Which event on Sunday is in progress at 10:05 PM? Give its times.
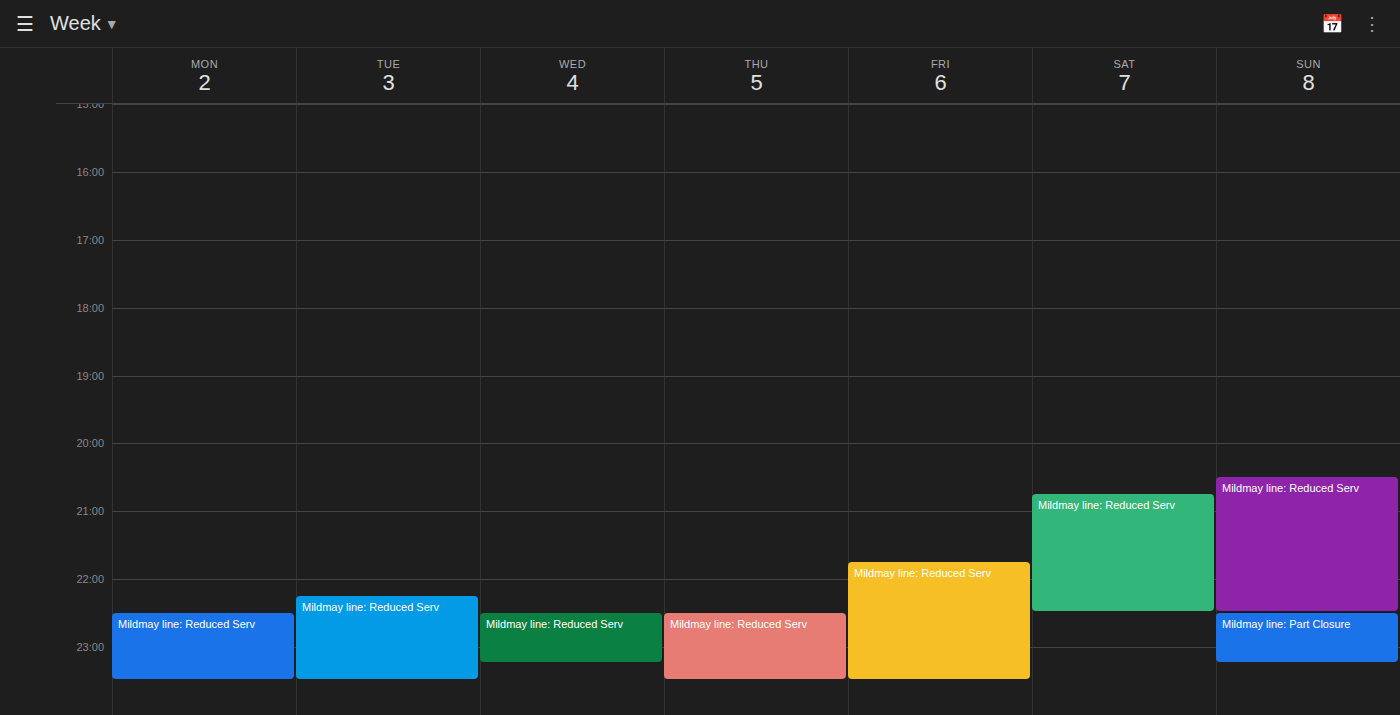
"Mildmay line: Reduced Serv", 8:30 PM to 10:30 PM